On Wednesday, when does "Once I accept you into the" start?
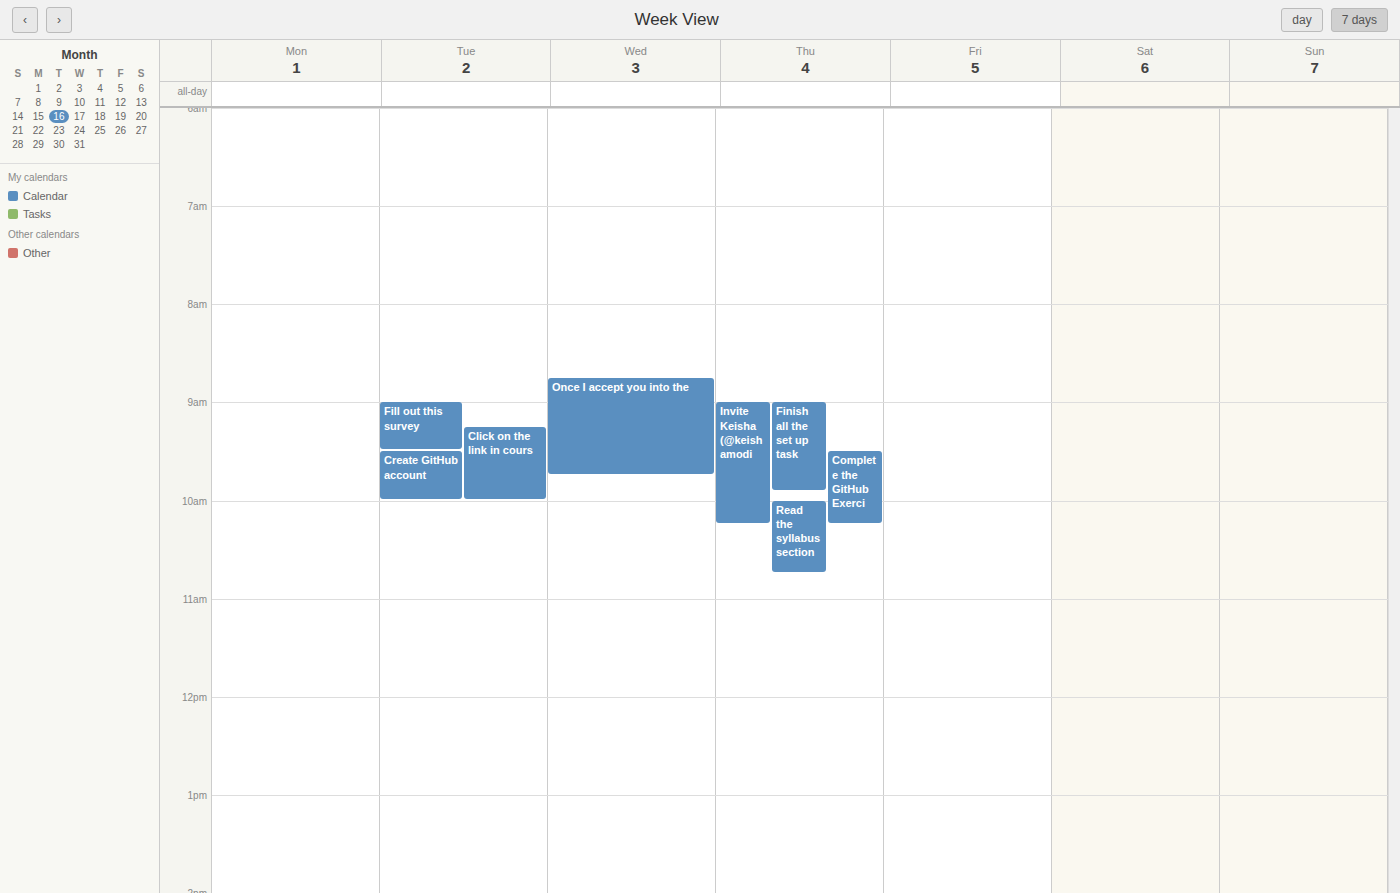
8:45 AM